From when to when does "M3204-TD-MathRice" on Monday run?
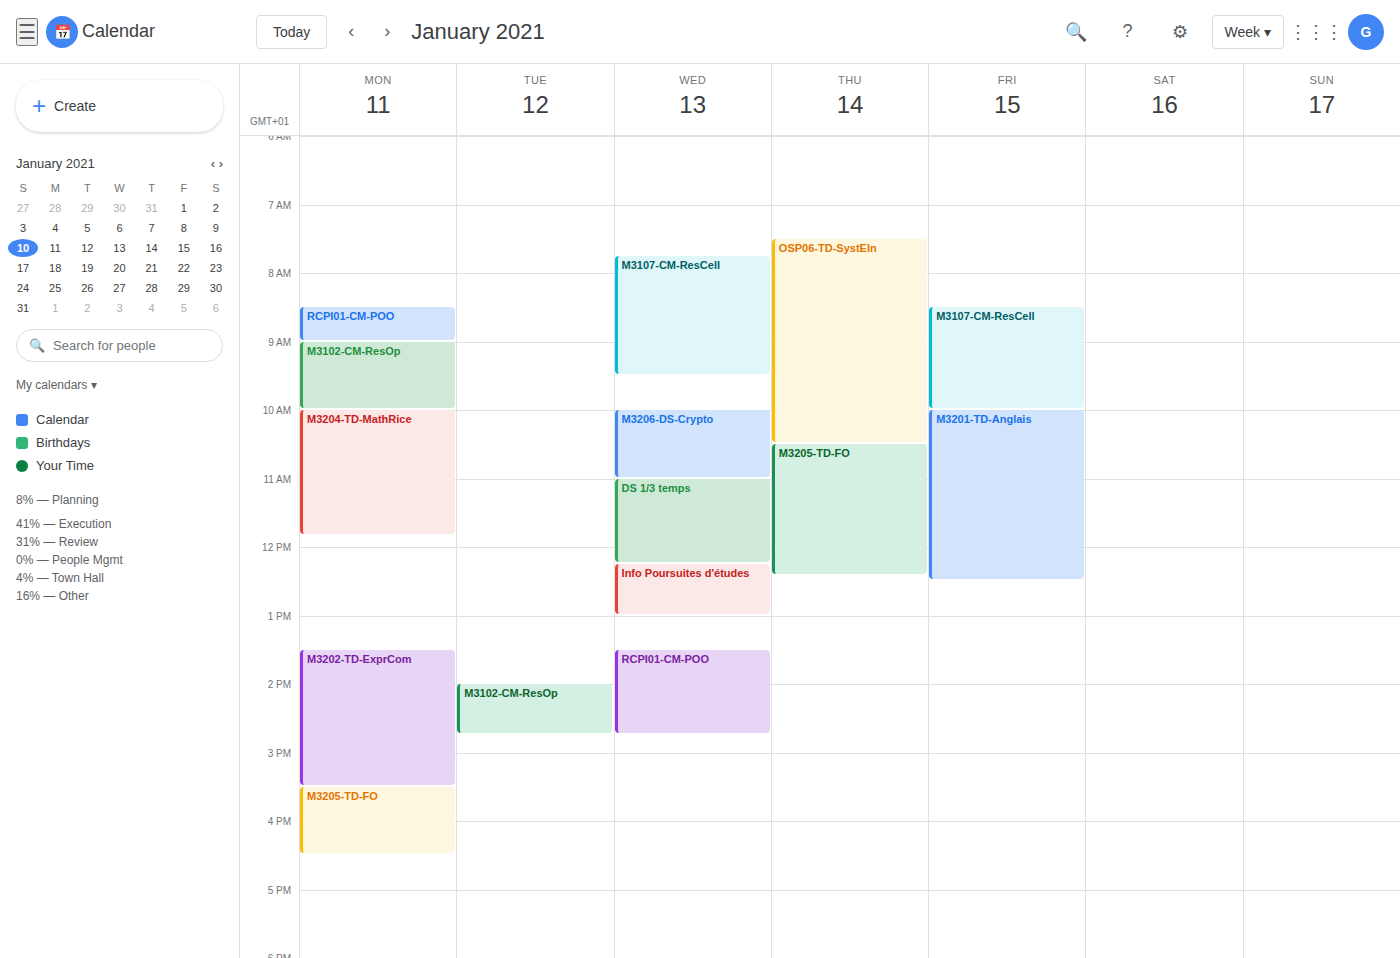
10:00 AM to 11:50 AM